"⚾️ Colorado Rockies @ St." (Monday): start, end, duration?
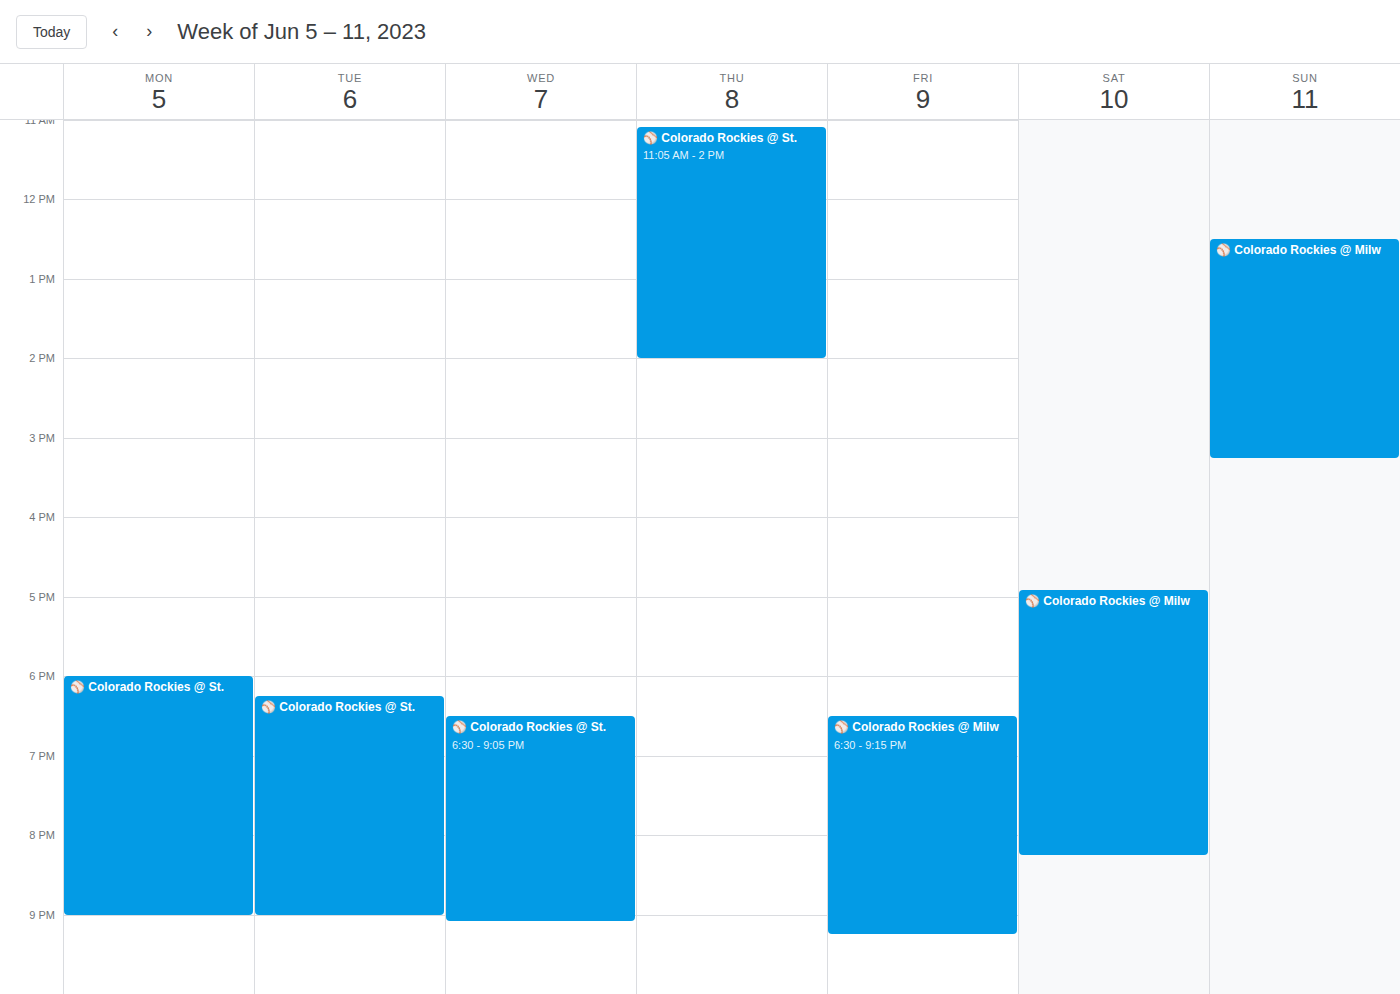
6:00 PM to 9:00 PM, 3 hours